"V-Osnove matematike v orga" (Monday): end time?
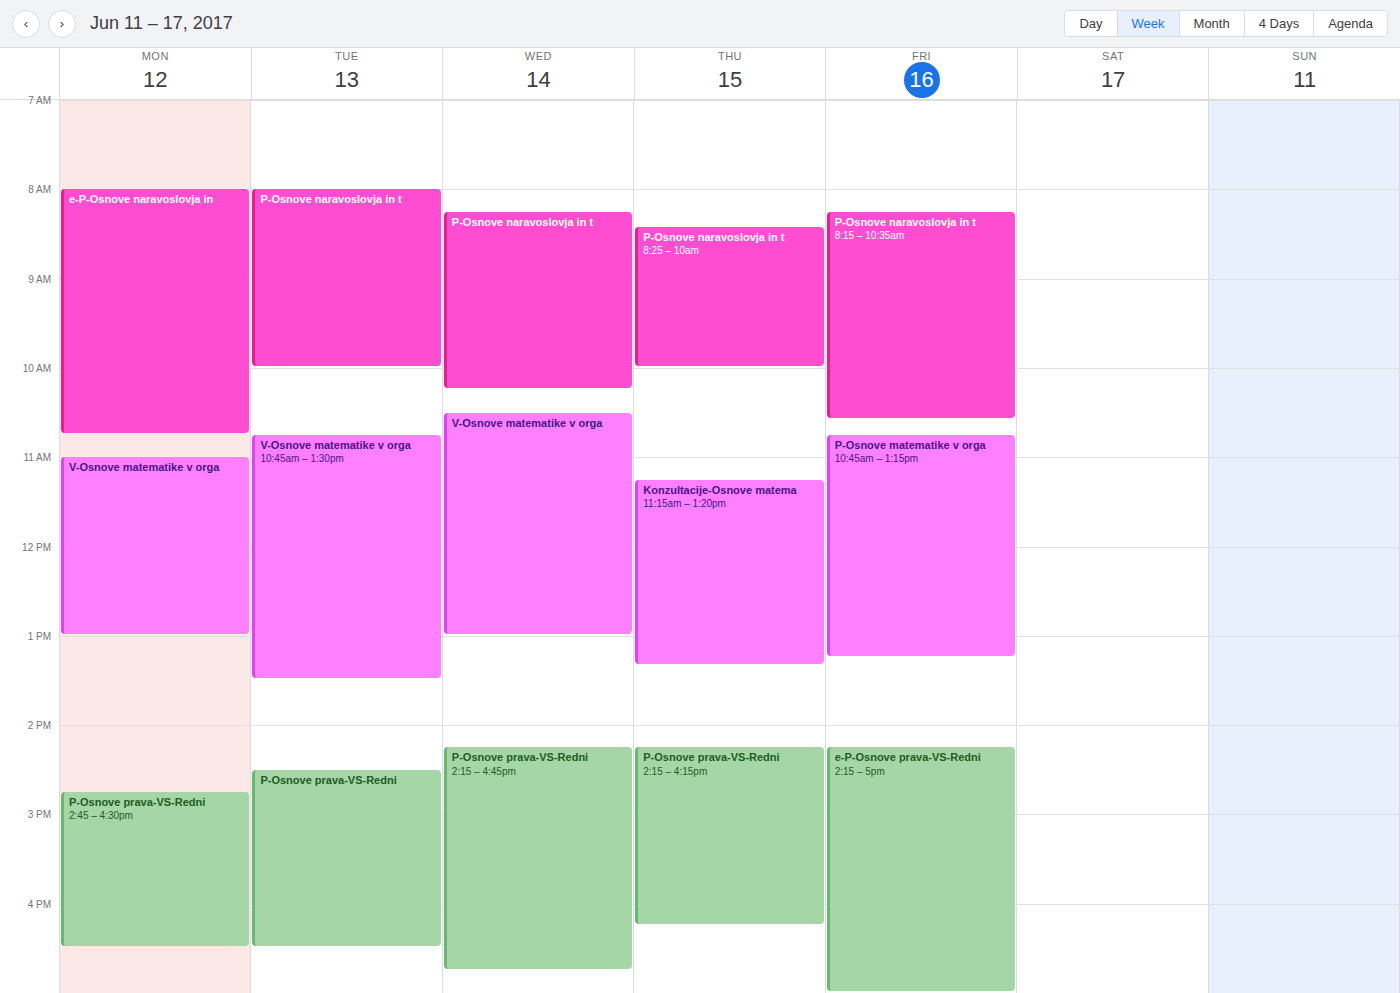
1:00 PM